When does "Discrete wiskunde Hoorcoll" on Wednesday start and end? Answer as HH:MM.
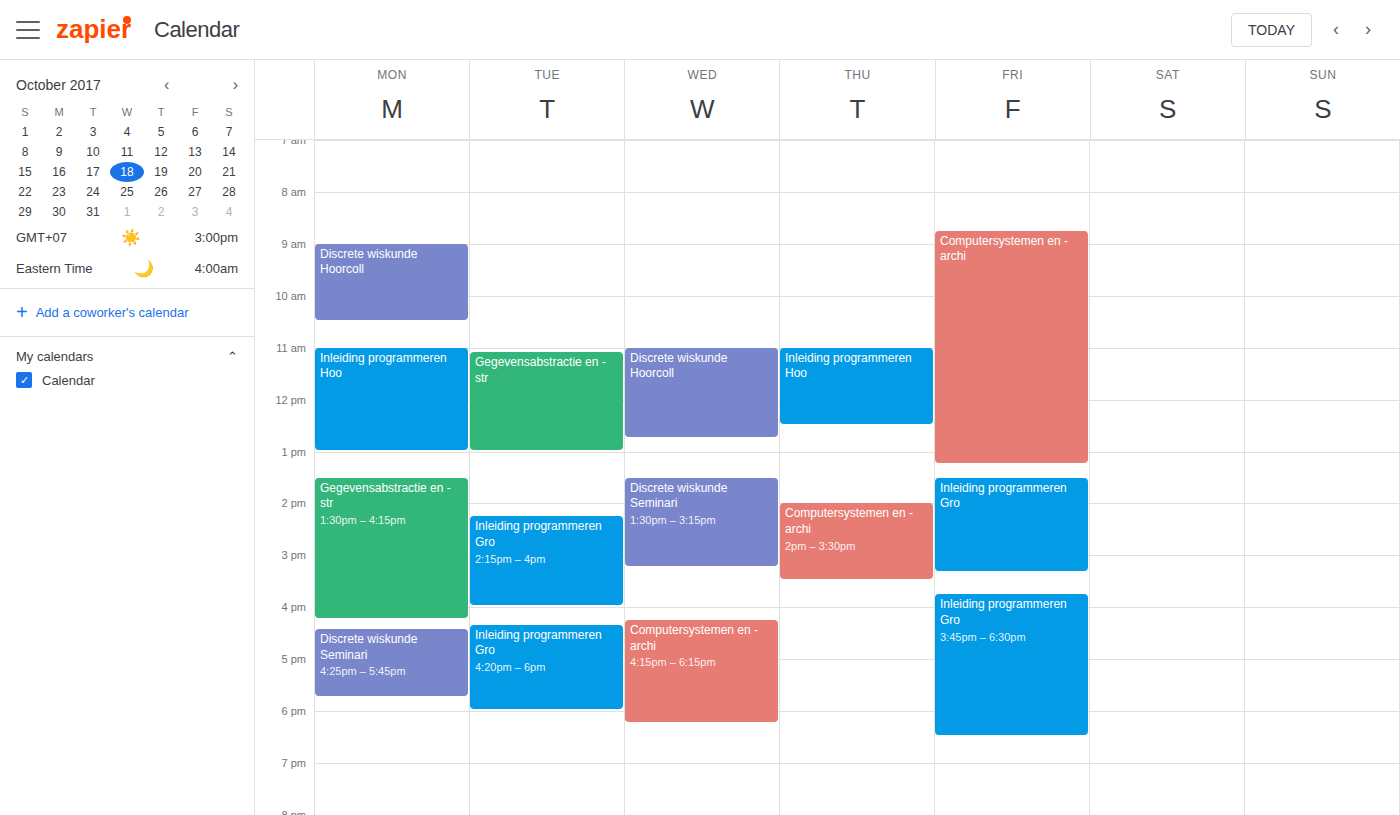
11:00 to 12:45